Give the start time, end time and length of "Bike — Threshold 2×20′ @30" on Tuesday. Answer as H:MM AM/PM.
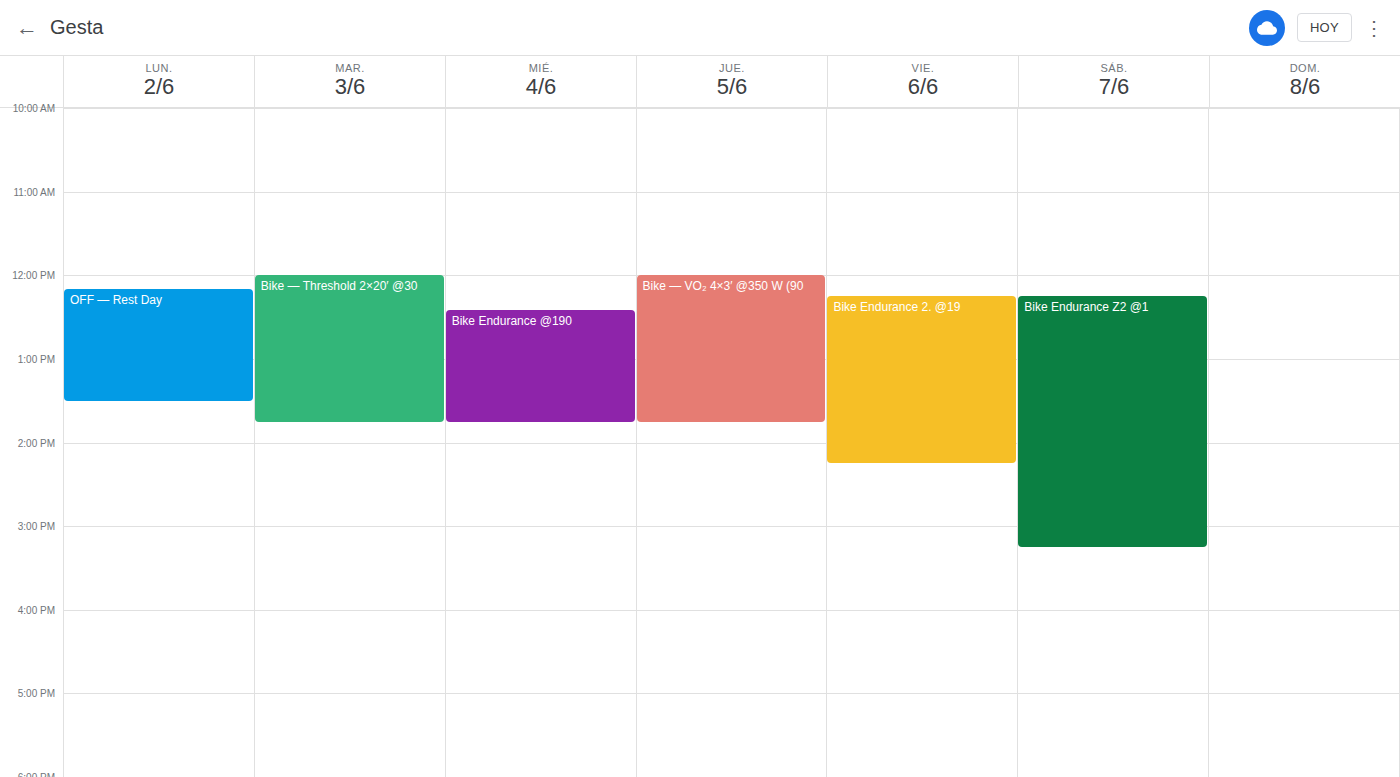
12:00 PM to 1:45 PM, 1 hour 45 minutes